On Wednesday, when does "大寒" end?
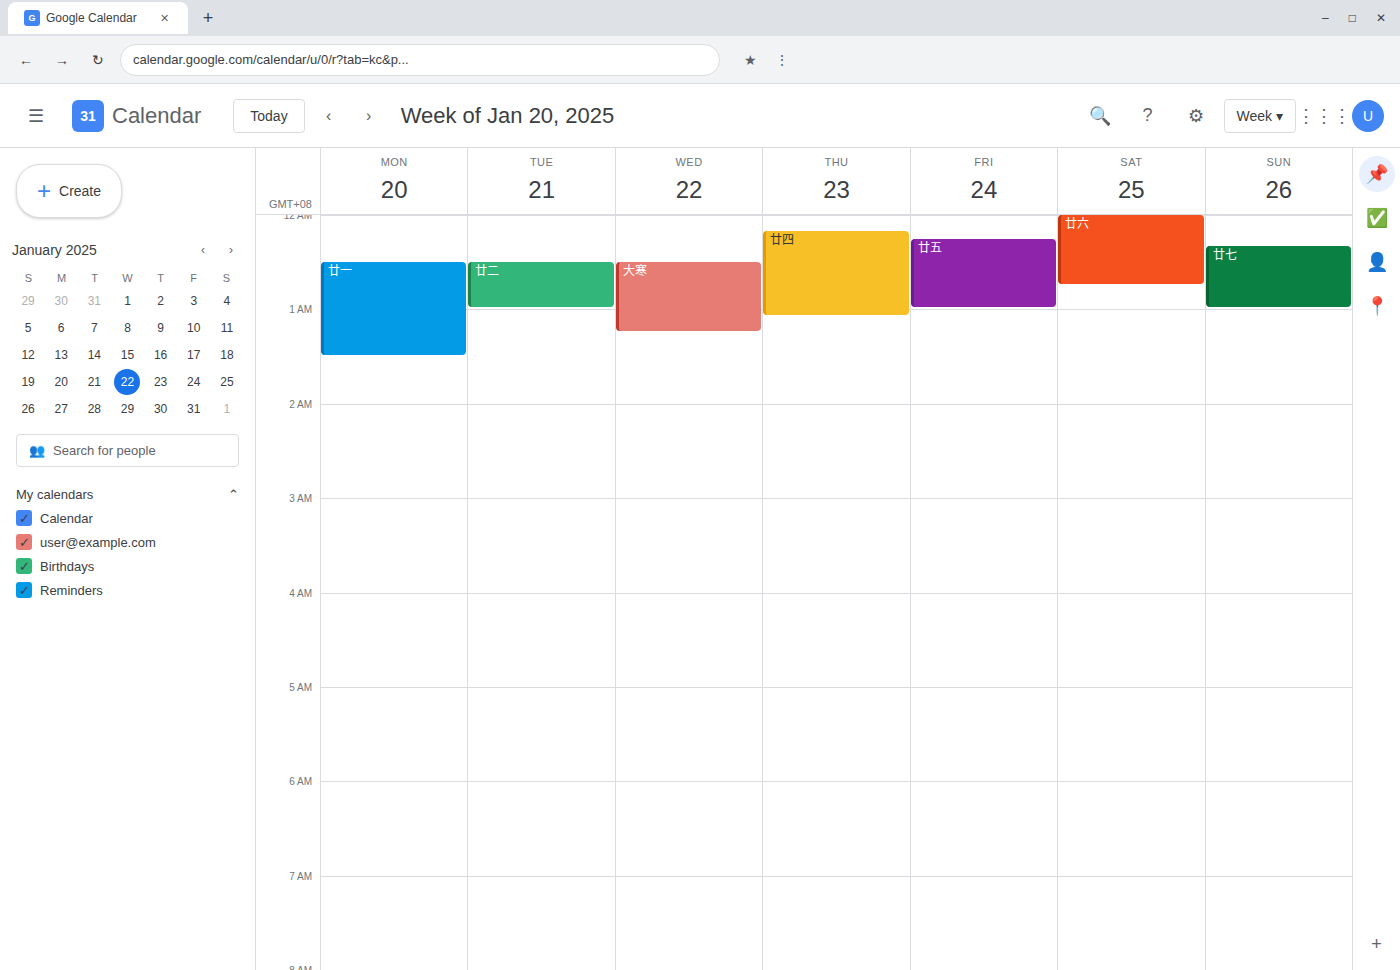
1:15 AM